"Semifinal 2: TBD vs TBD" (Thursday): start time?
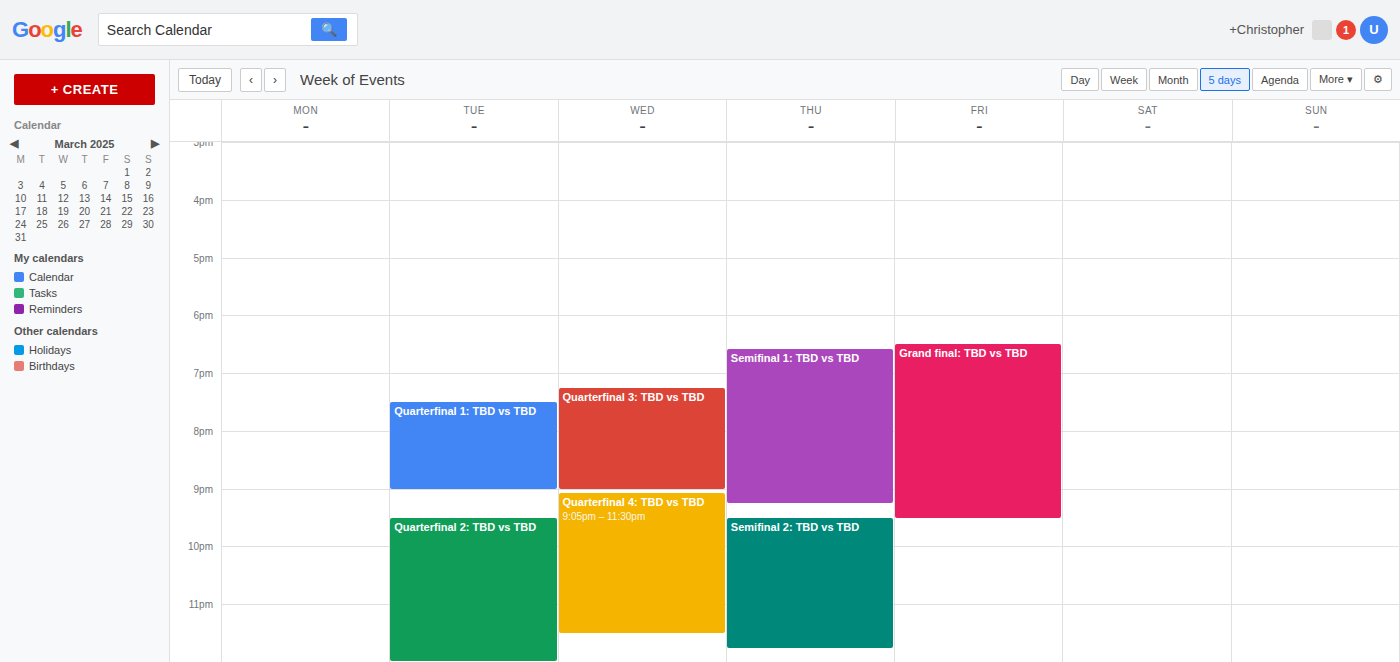
21:30